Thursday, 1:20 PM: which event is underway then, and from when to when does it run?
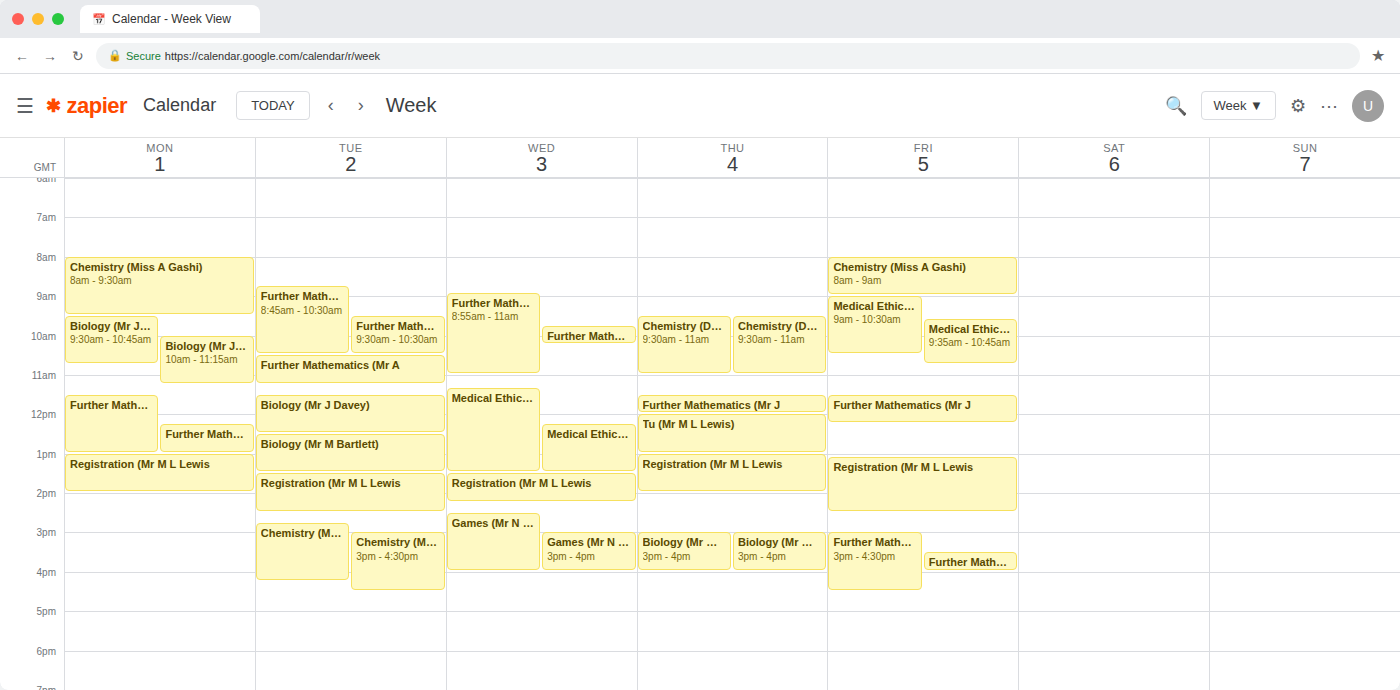
"Registration (Mr M L Lewis", 1:00 PM to 2:00 PM